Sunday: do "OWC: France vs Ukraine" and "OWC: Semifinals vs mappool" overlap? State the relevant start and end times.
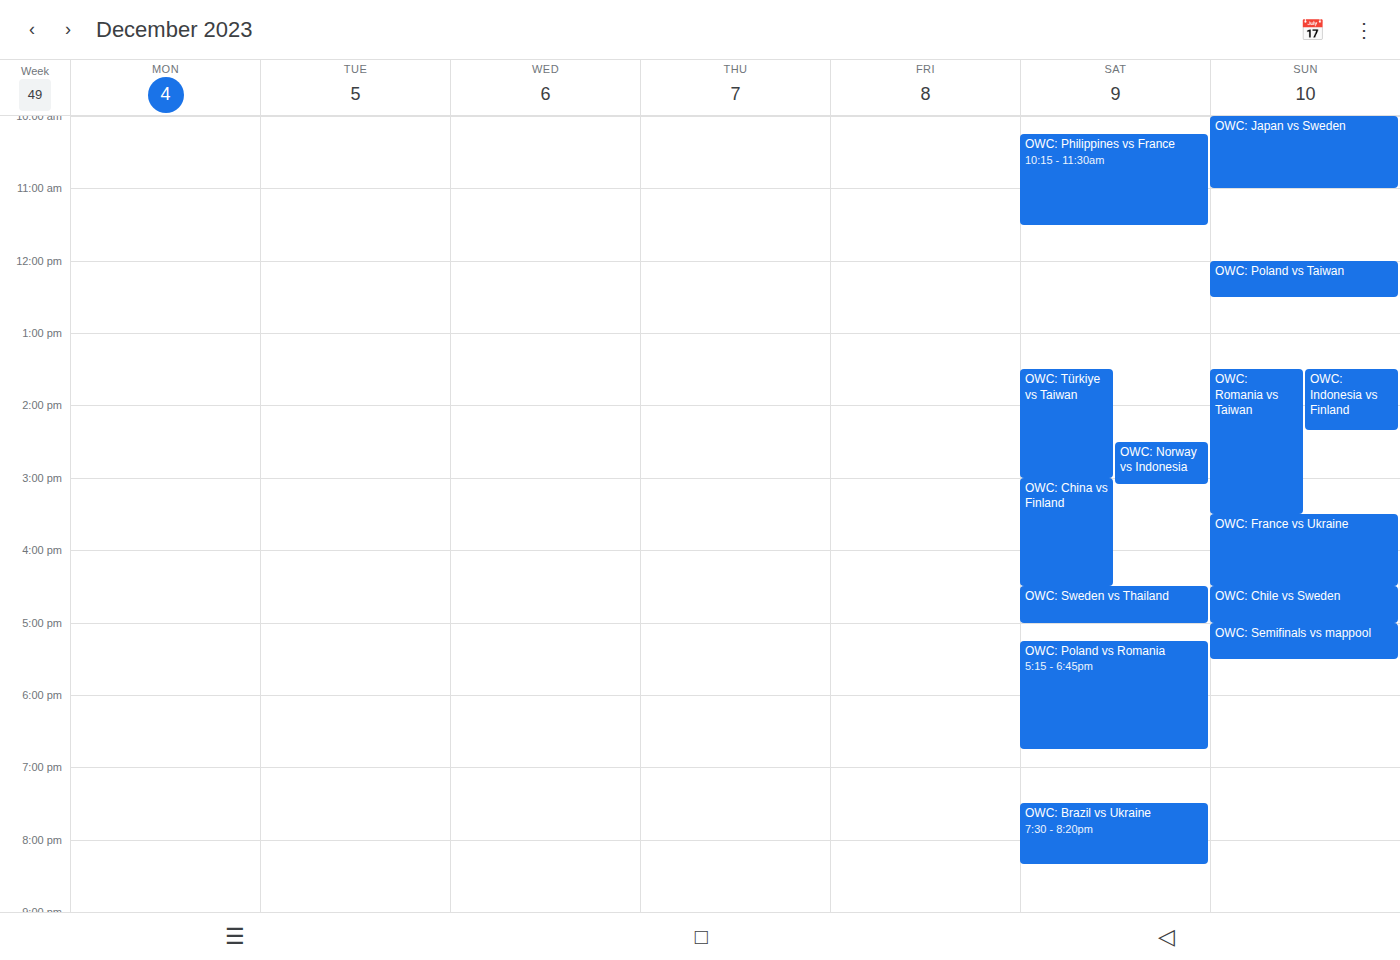
"OWC: France vs Ukraine" ends at 16:30 and "OWC: Semifinals vs mappool" starts at 17:00 -- no overlap.